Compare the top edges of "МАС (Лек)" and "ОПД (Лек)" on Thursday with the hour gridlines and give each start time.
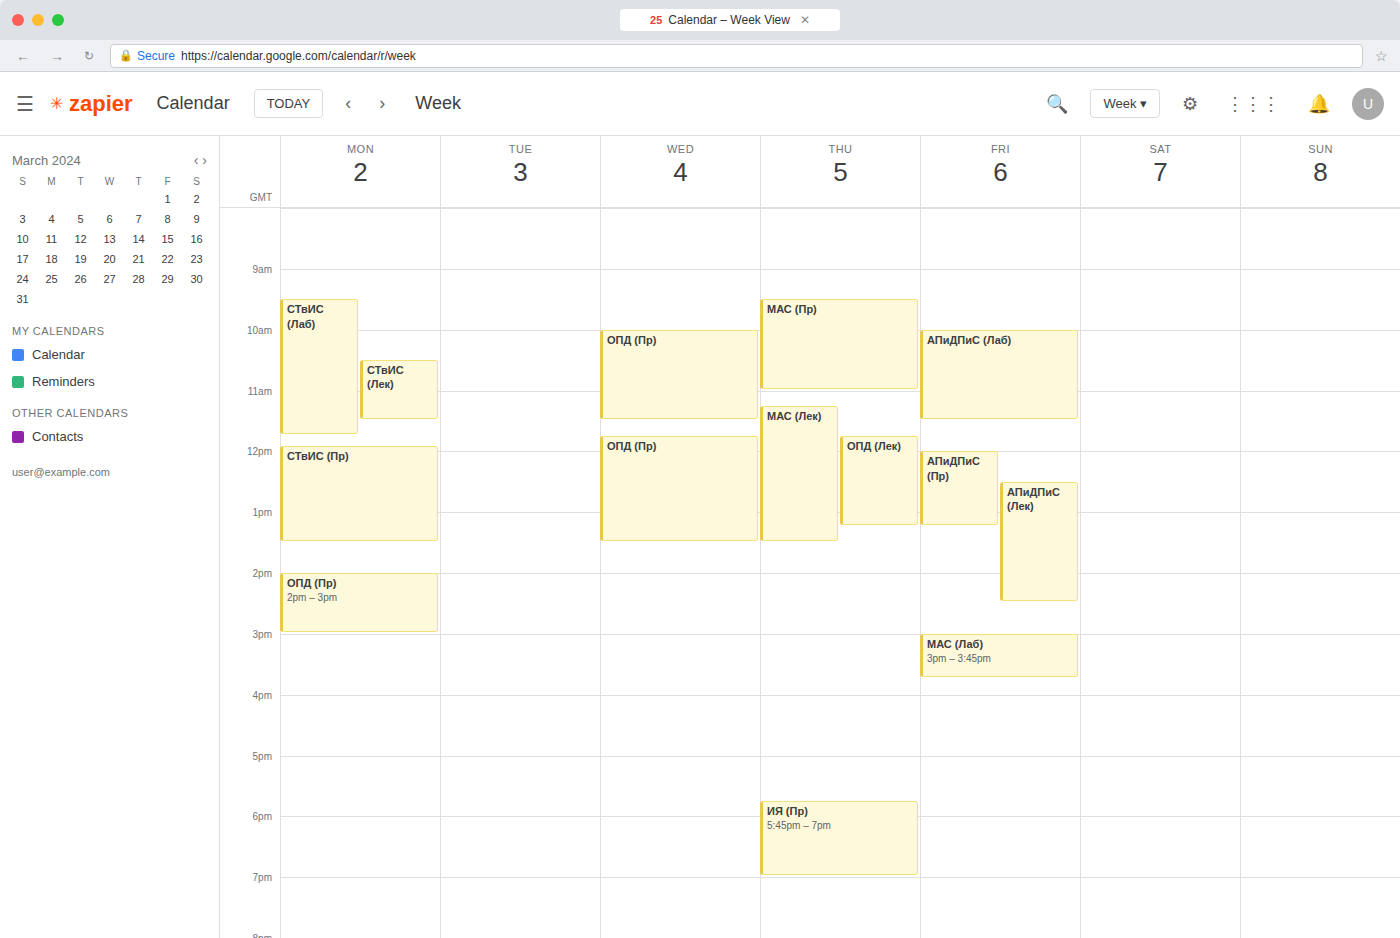
"МАС (Лек)": 11:15 AM, neither: a quarter of the way from the 11 AM line to the 12 PM line. "ОПД (Лек)": 11:45 AM, neither: three quarters of the way from the 11 AM line to the 12 PM line.